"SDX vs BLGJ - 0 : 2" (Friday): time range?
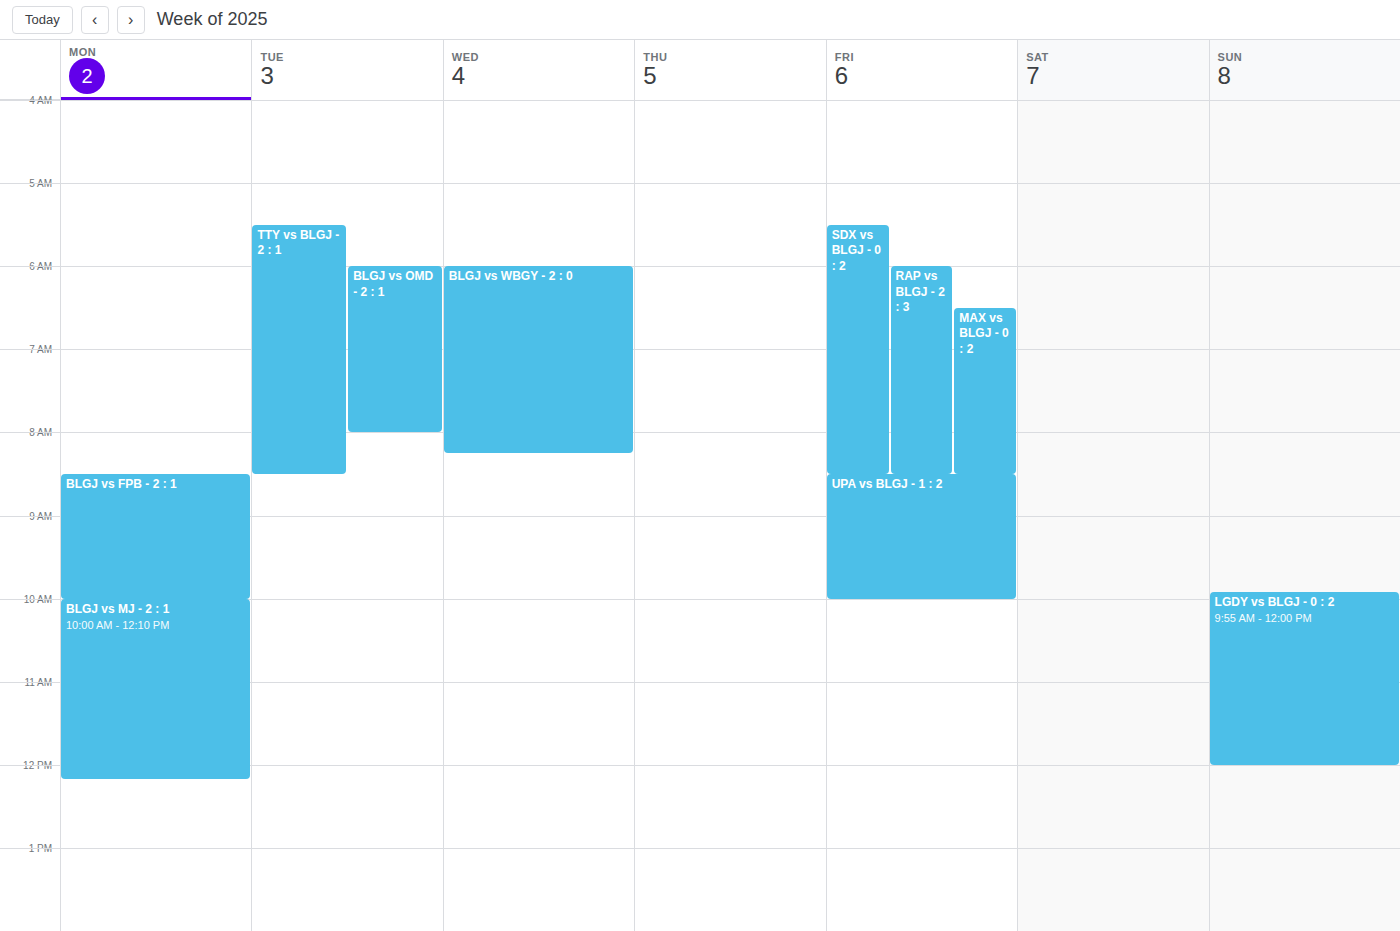
5:30 AM to 8:30 AM